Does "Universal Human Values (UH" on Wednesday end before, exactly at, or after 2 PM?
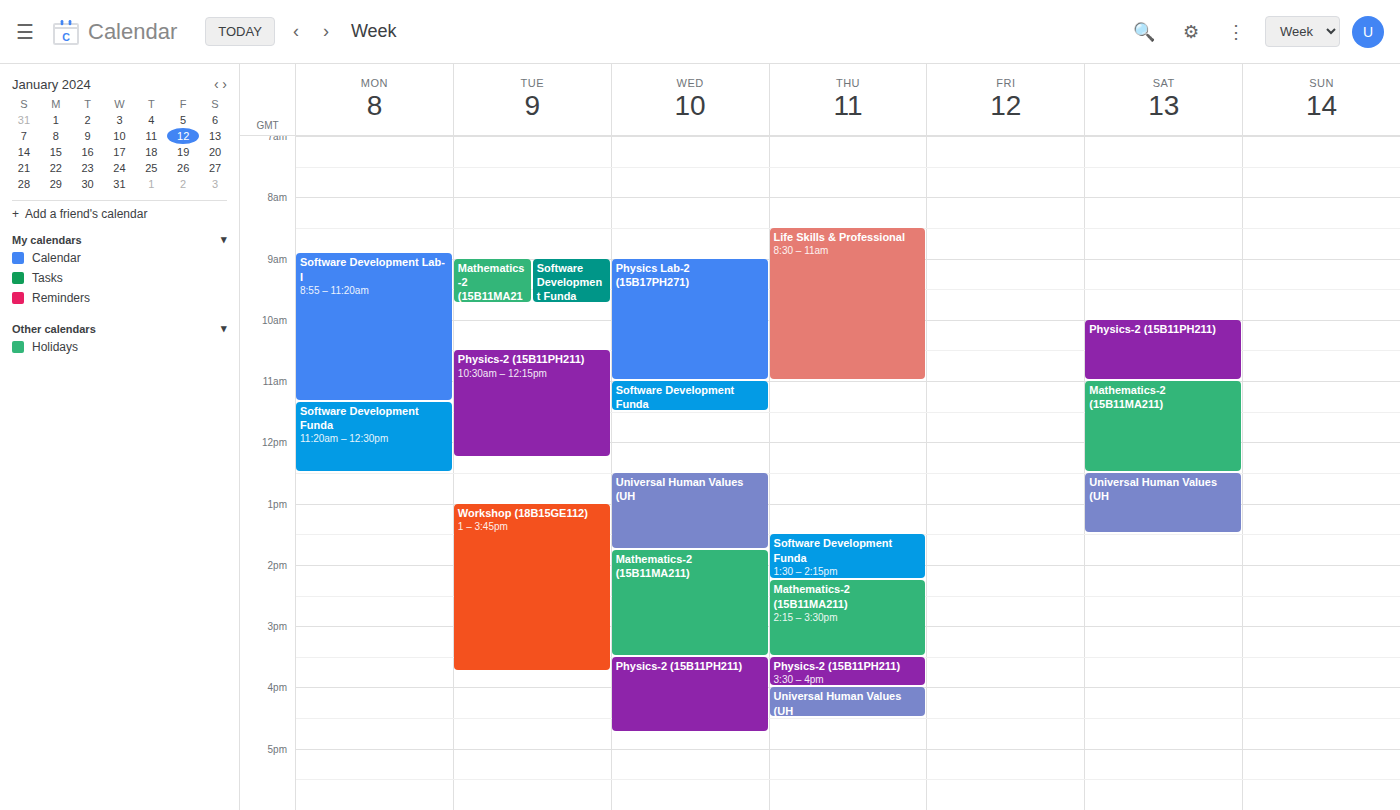
1:45 PM -- before 2 PM, 15 minutes above the 2 PM line.